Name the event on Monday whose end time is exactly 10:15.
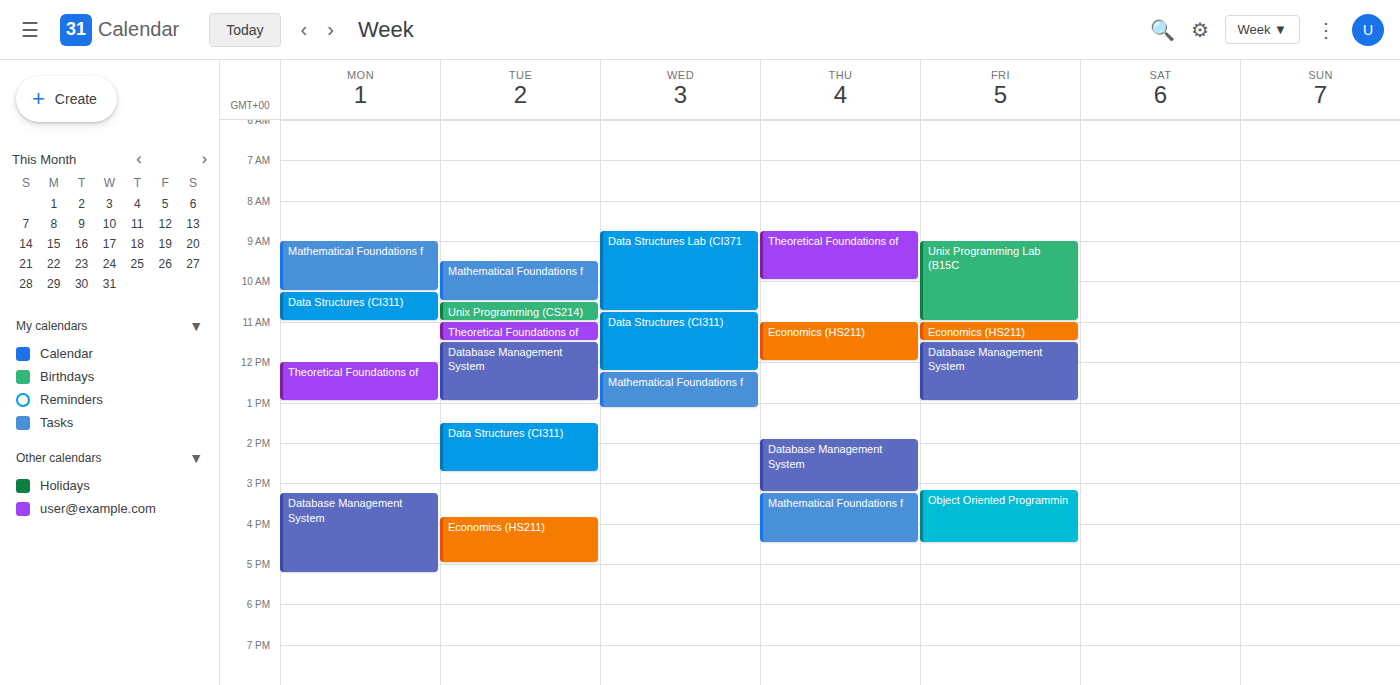
"Mathematical Foundations f"